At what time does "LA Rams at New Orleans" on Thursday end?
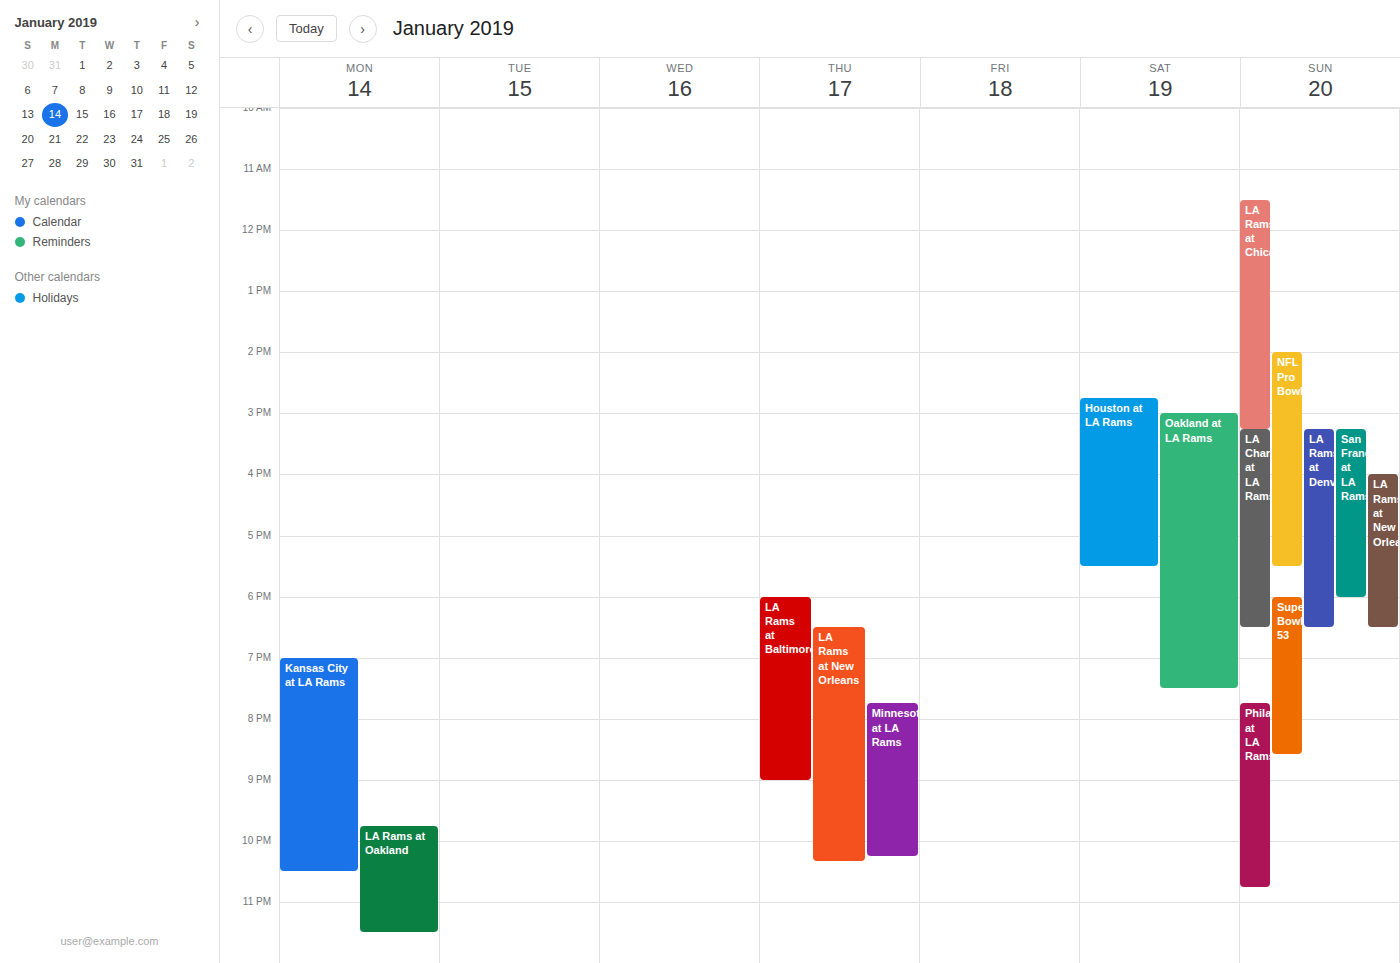
22:20